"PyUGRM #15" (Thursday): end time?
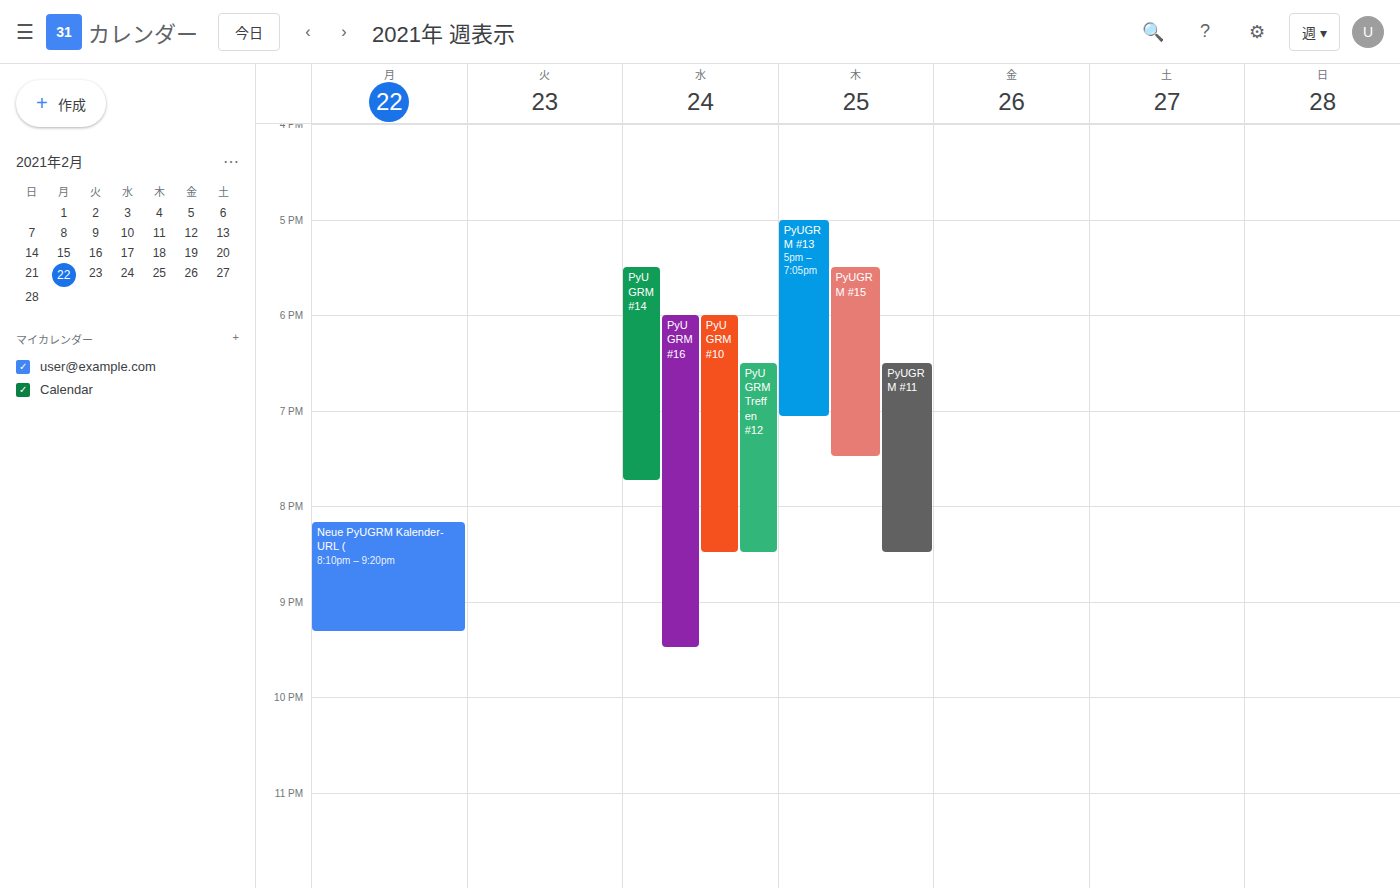
7:30 PM